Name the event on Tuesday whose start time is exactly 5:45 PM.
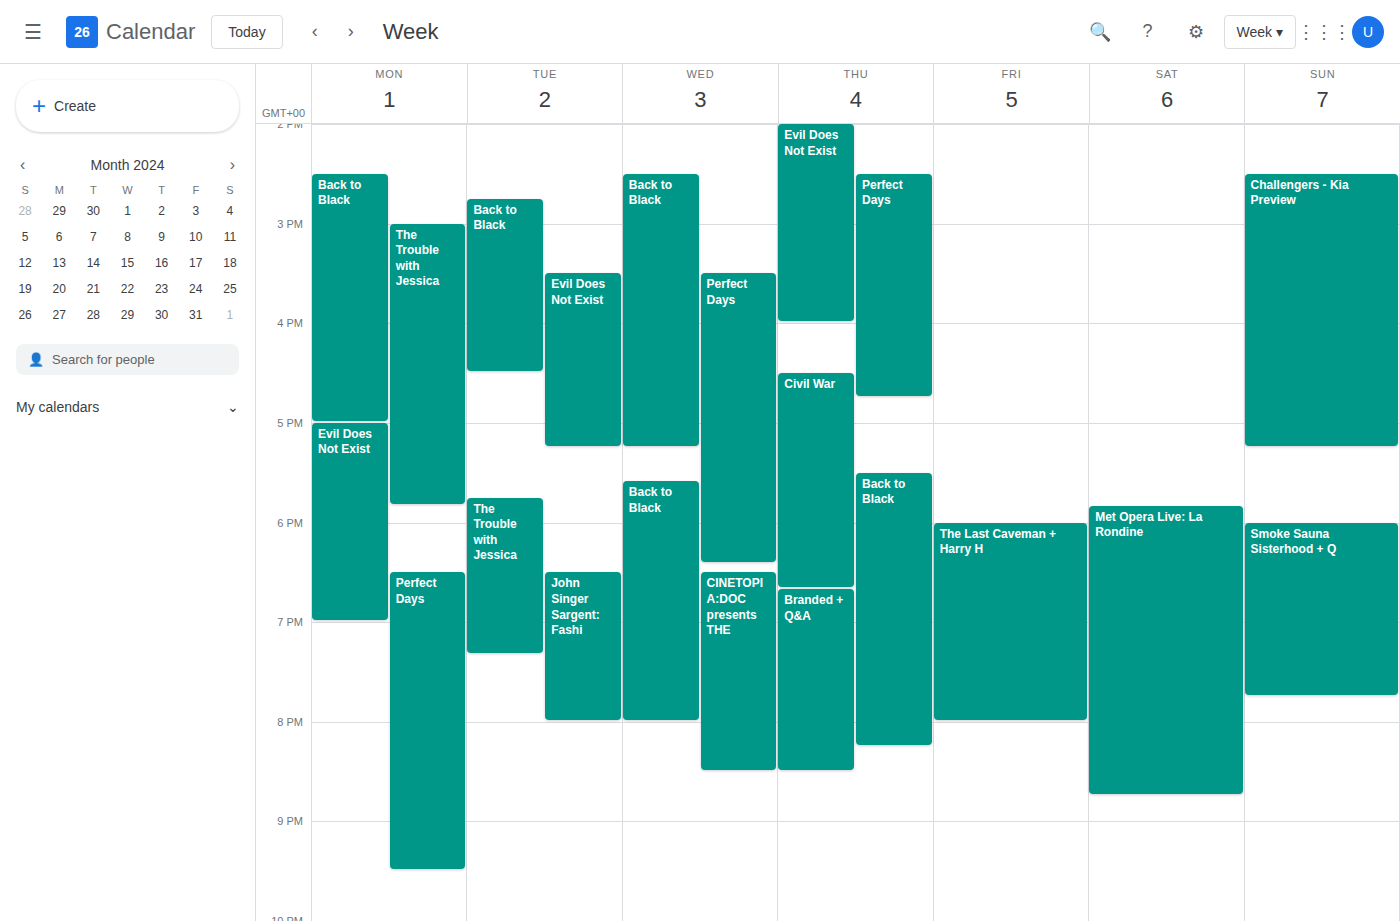
"The Trouble with Jessica"